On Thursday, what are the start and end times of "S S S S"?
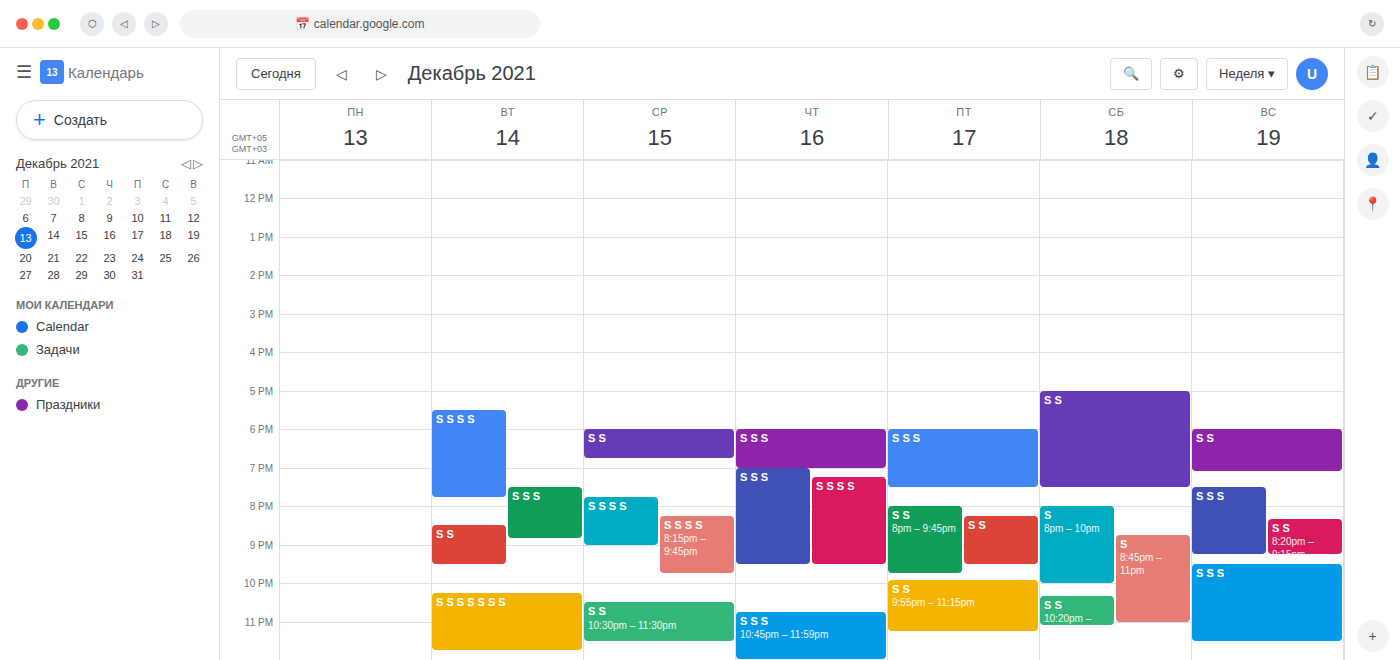
7:15 PM to 9:30 PM